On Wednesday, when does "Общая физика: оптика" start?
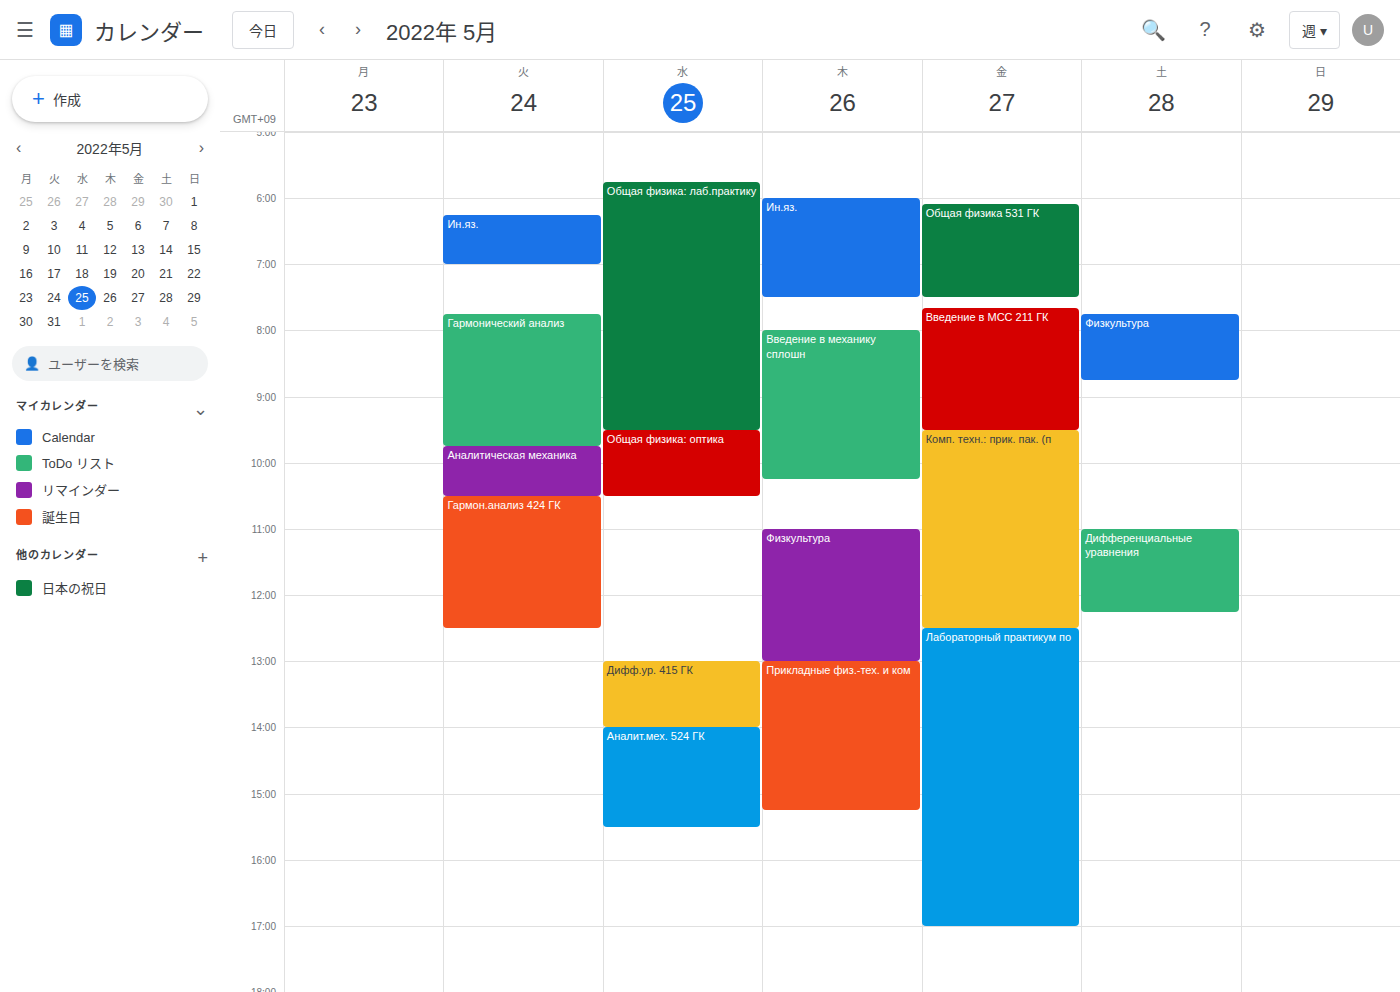
9:30 AM